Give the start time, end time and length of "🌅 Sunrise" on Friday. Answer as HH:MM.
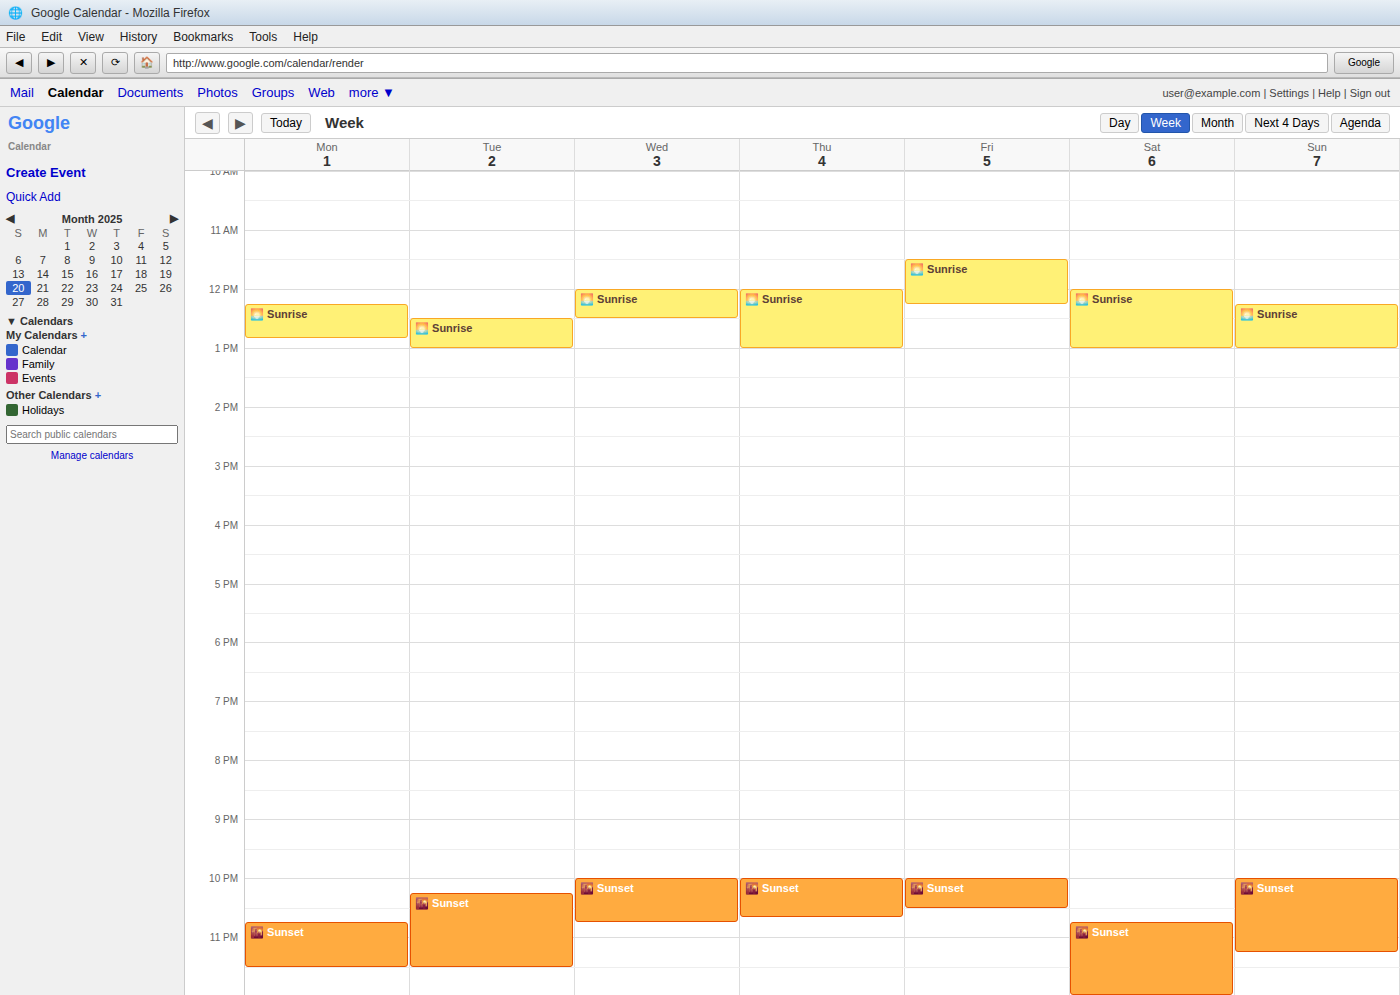
11:30 to 12:15, 45 minutes